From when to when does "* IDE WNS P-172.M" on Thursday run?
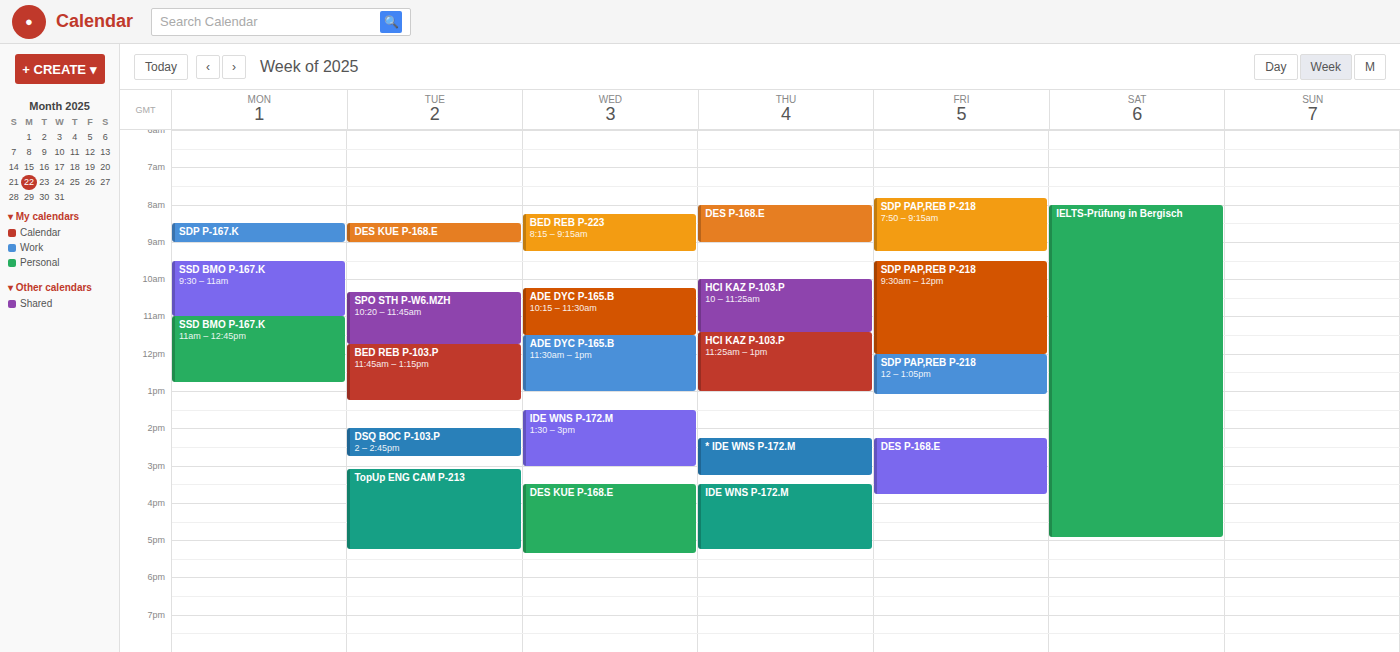
2:15 PM to 3:15 PM